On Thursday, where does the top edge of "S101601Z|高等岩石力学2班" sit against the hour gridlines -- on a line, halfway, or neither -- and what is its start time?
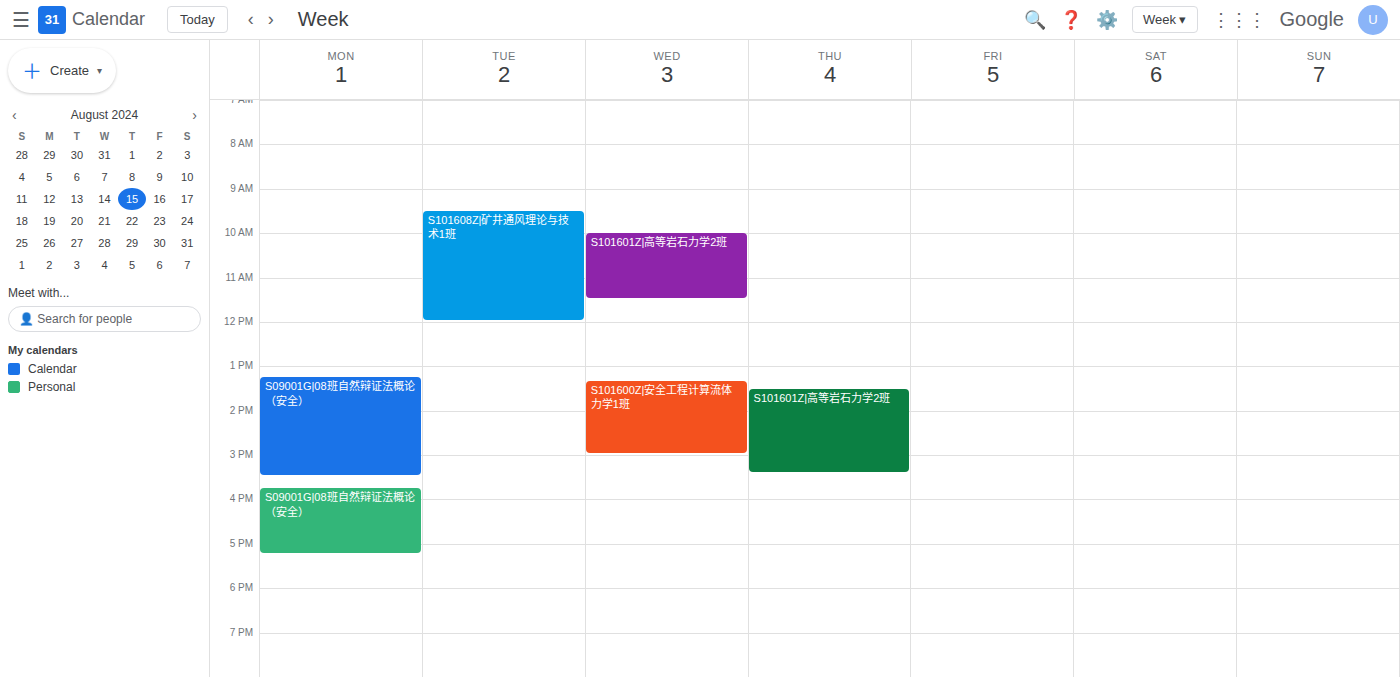
1:30 PM -- halfway between the 1 PM and 2 PM lines.